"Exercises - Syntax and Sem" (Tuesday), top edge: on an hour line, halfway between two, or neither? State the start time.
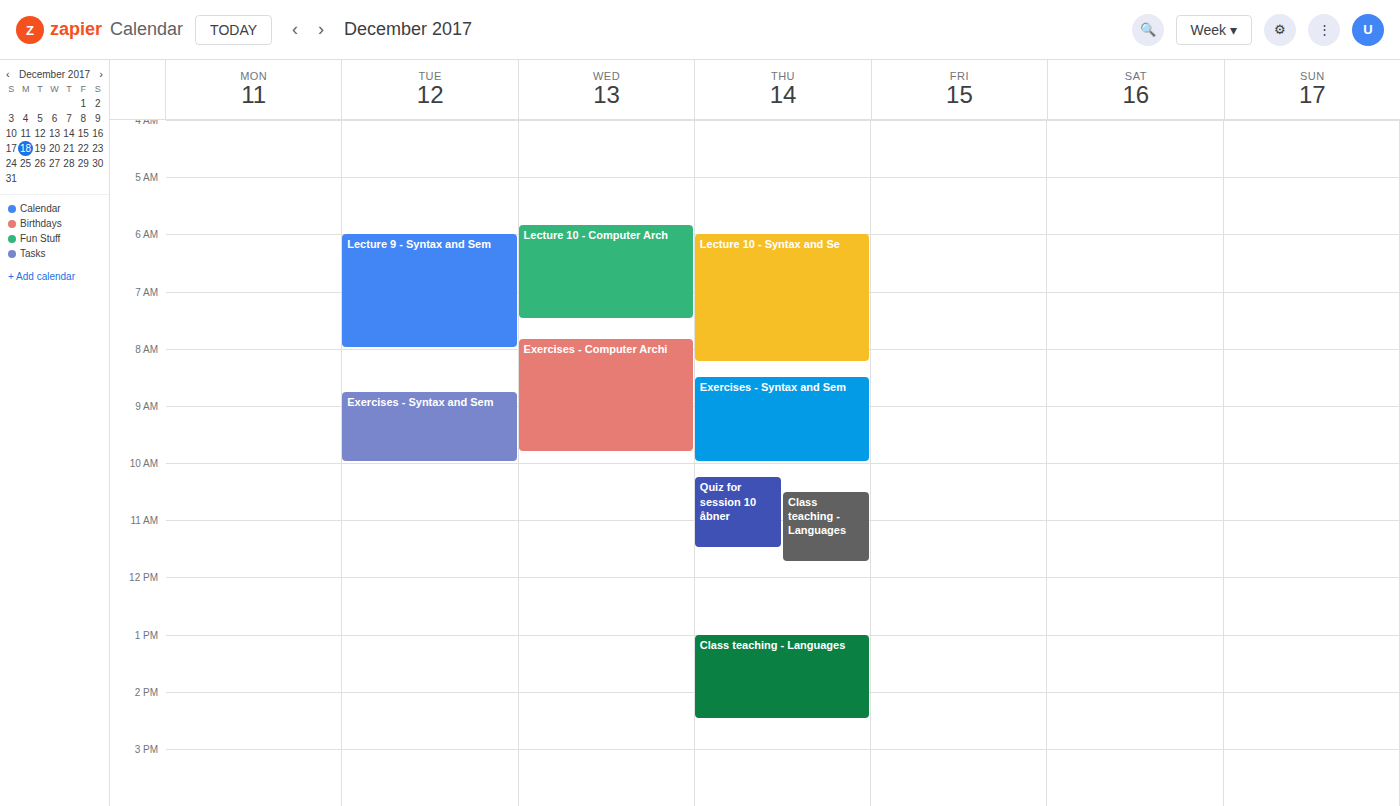
8:45 AM -- neither: three quarters of the way from the 8 AM line to the 9 AM line.